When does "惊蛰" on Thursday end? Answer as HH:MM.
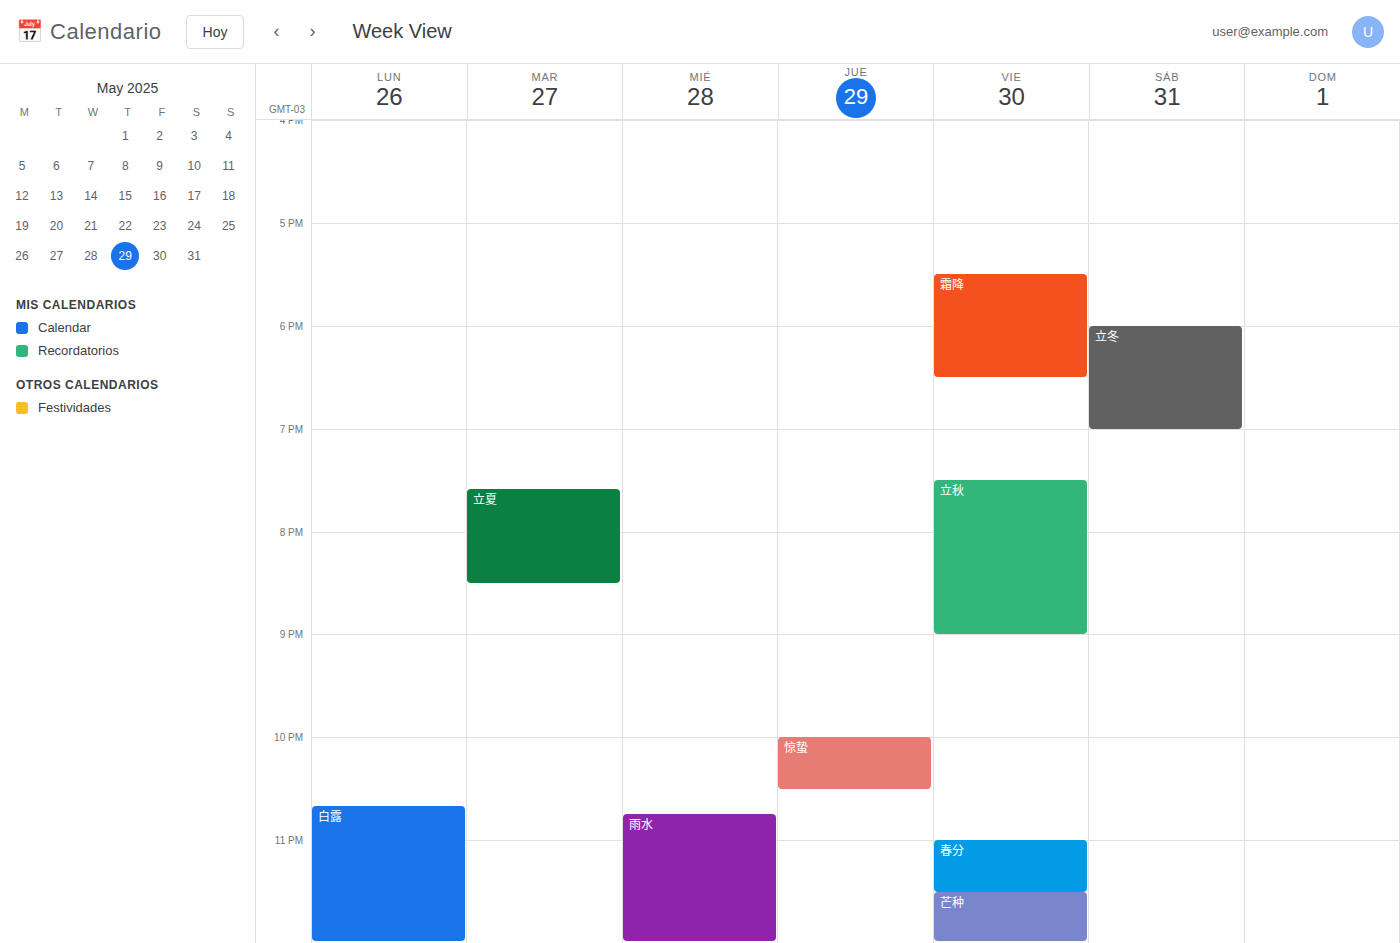
22:30